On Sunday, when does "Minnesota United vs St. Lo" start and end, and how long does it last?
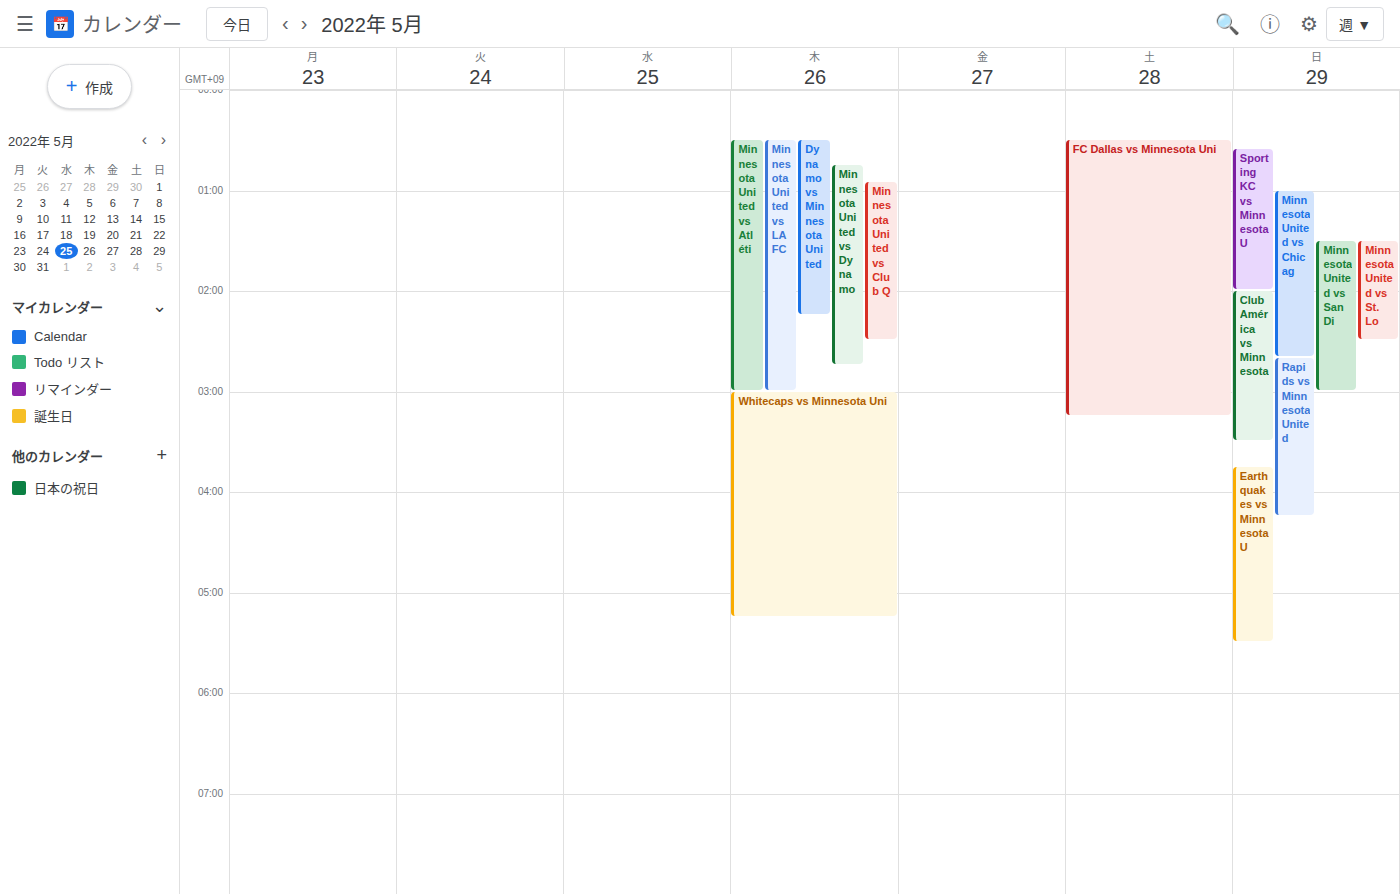
1:30 AM to 2:30 AM, 1 hour